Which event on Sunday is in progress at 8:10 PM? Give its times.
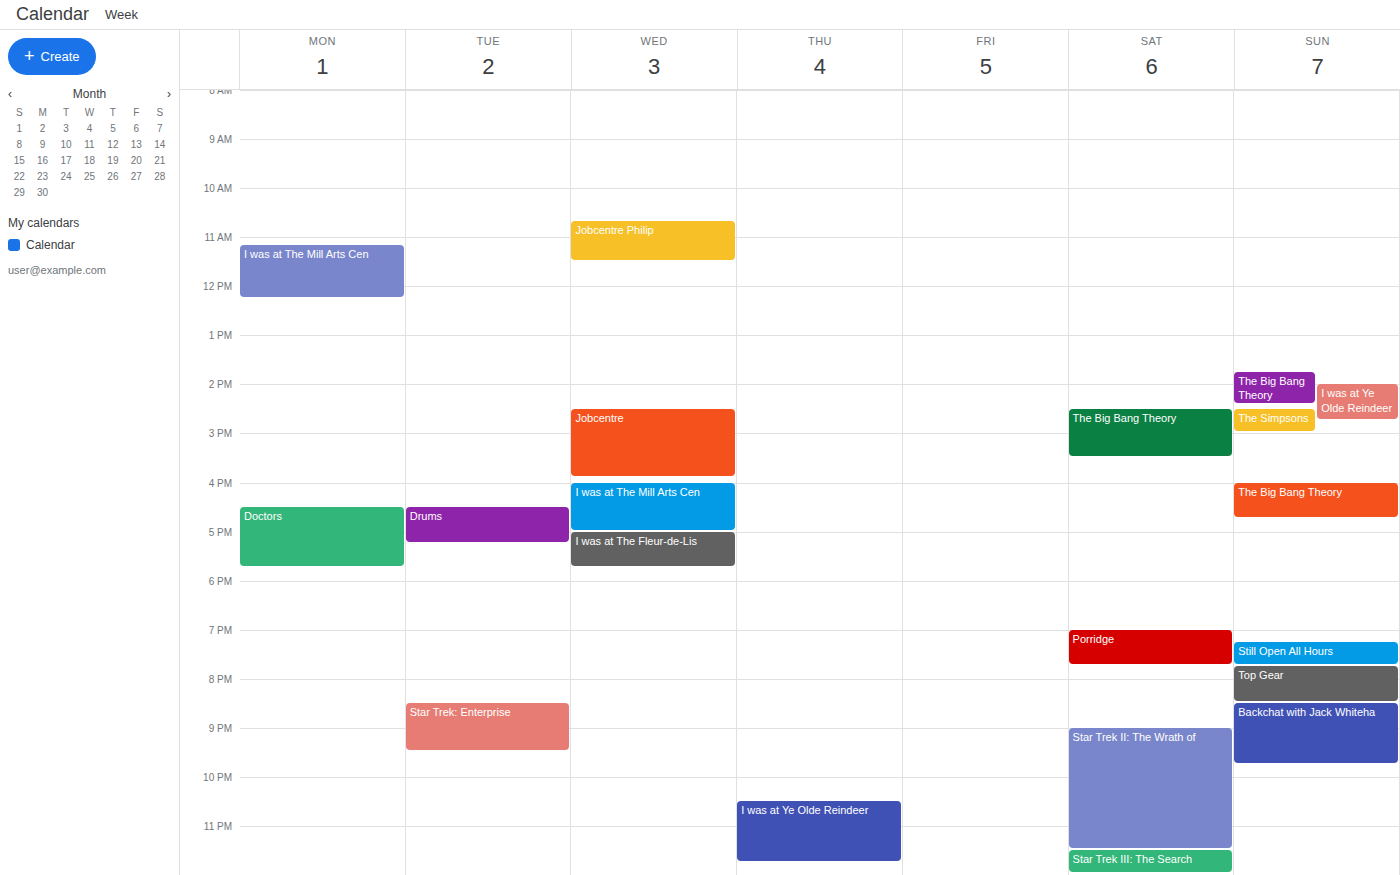
"Top Gear", 7:45 PM to 8:30 PM